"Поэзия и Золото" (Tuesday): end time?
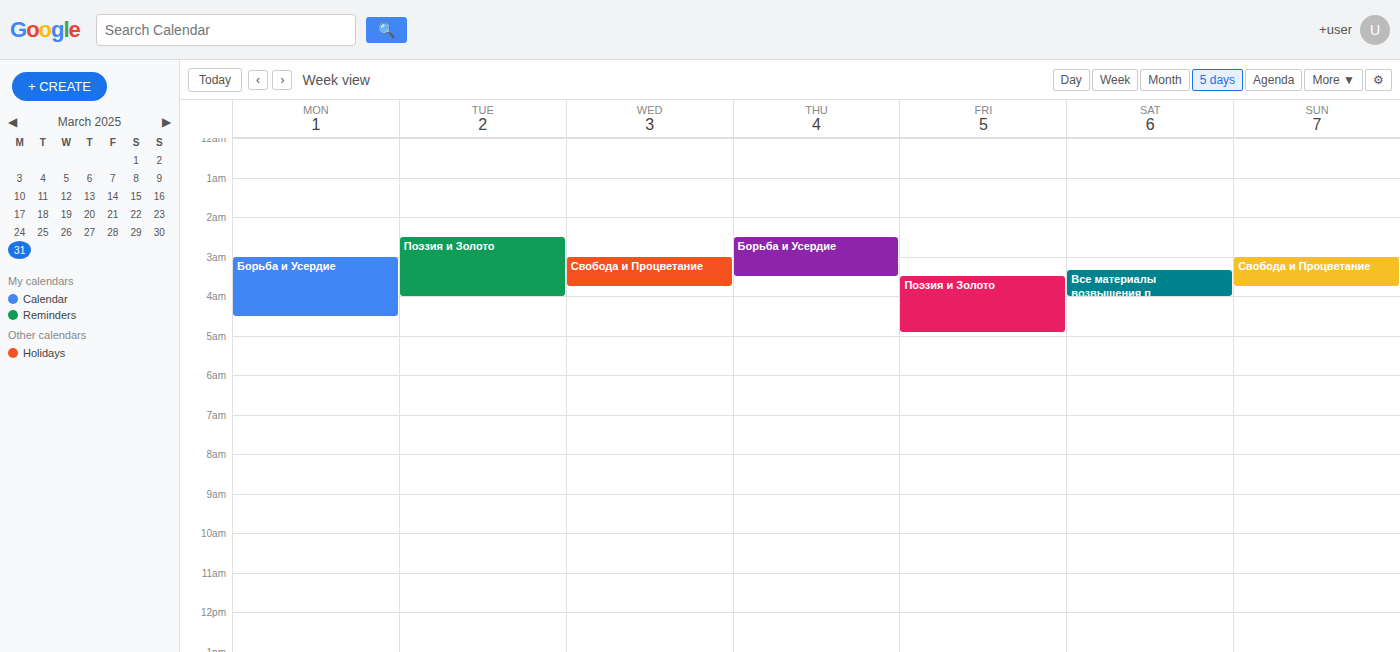
4:00 AM